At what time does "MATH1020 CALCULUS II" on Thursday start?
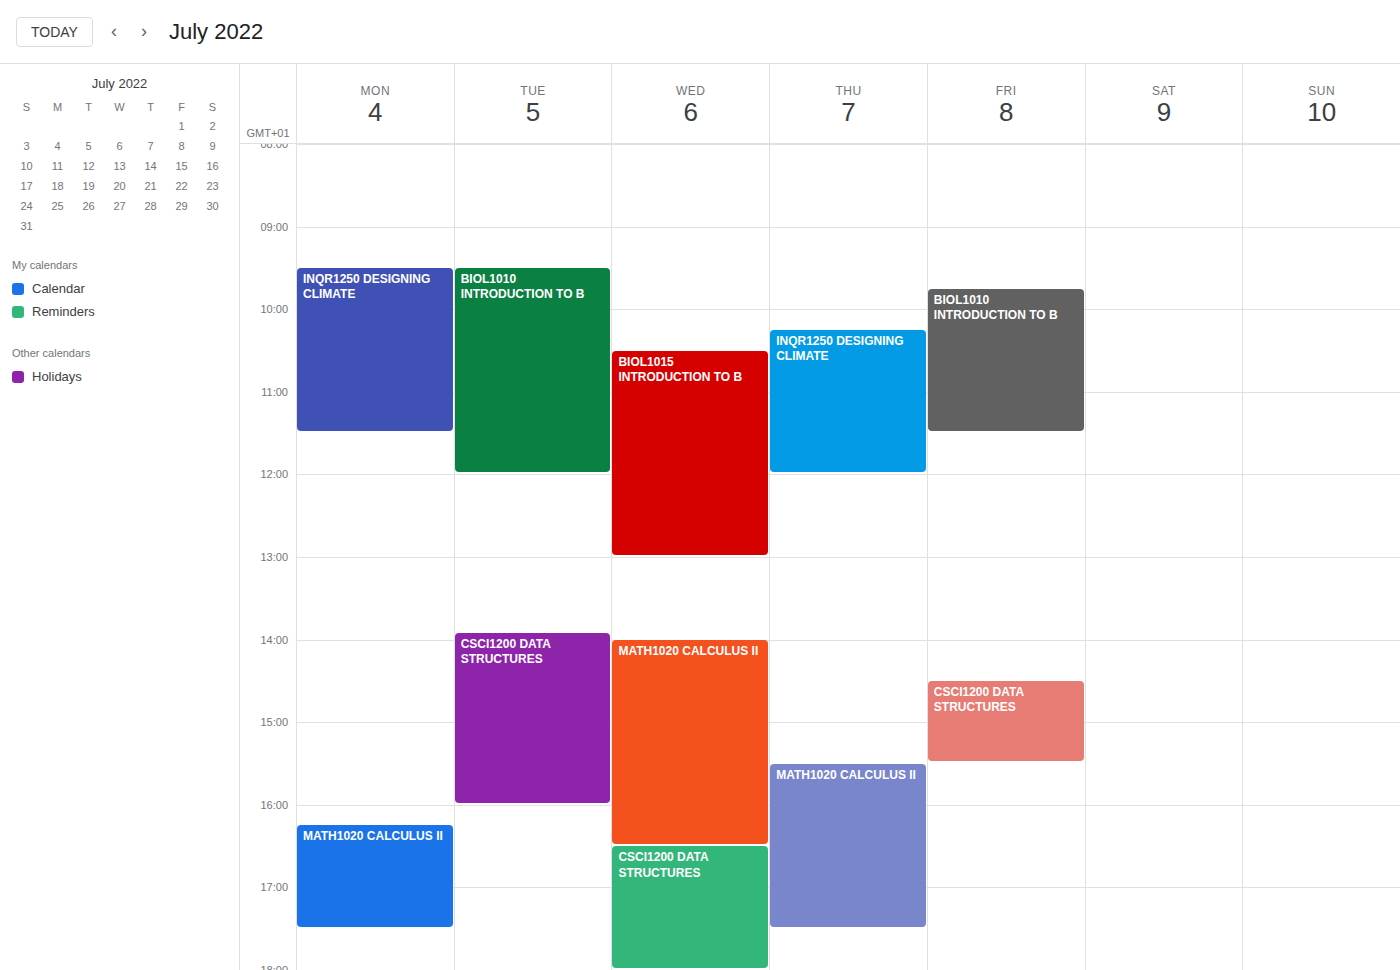
3:30 PM